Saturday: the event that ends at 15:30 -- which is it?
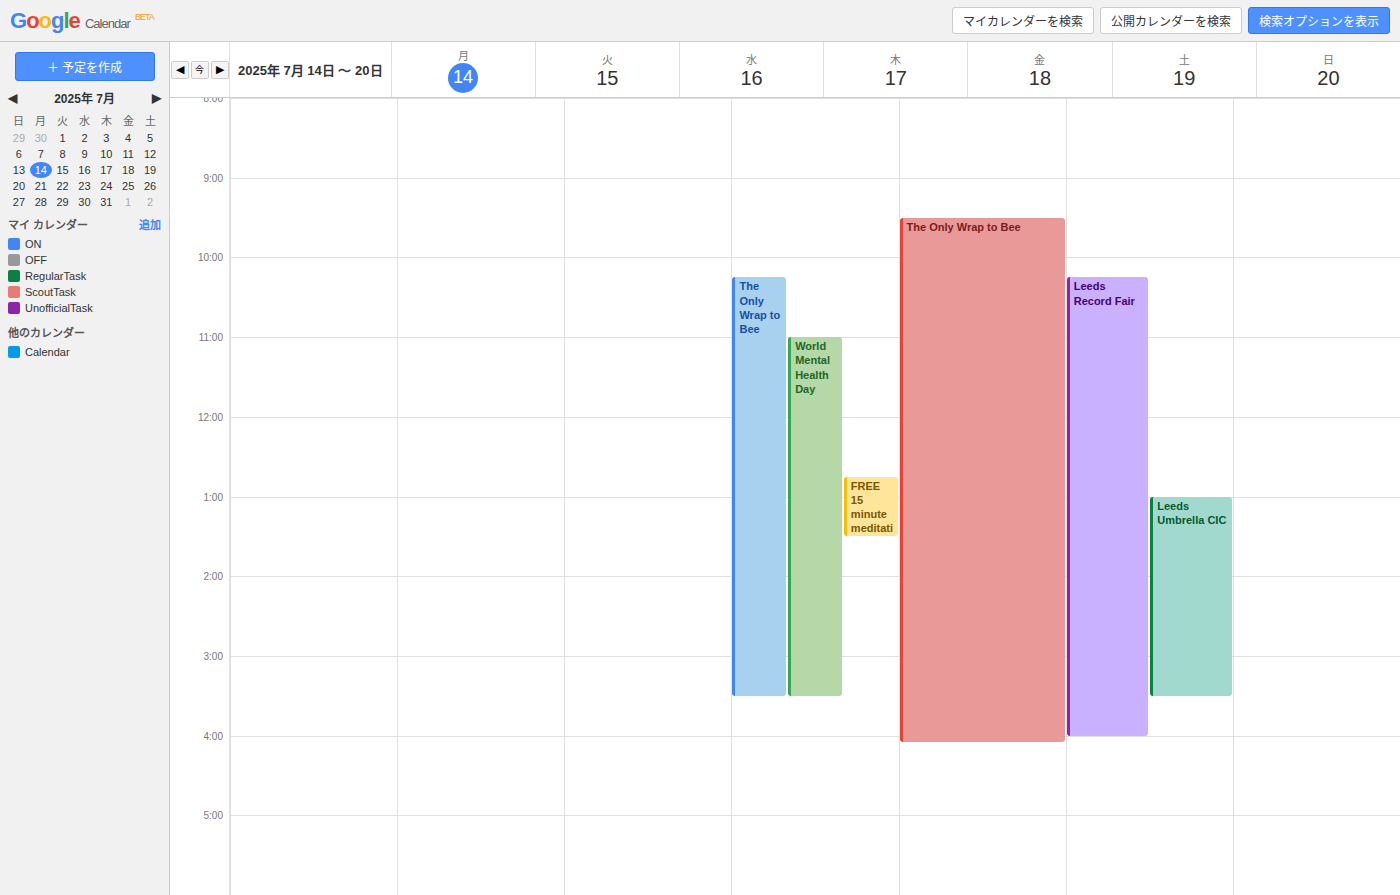
"Leeds Umbrella CIC"